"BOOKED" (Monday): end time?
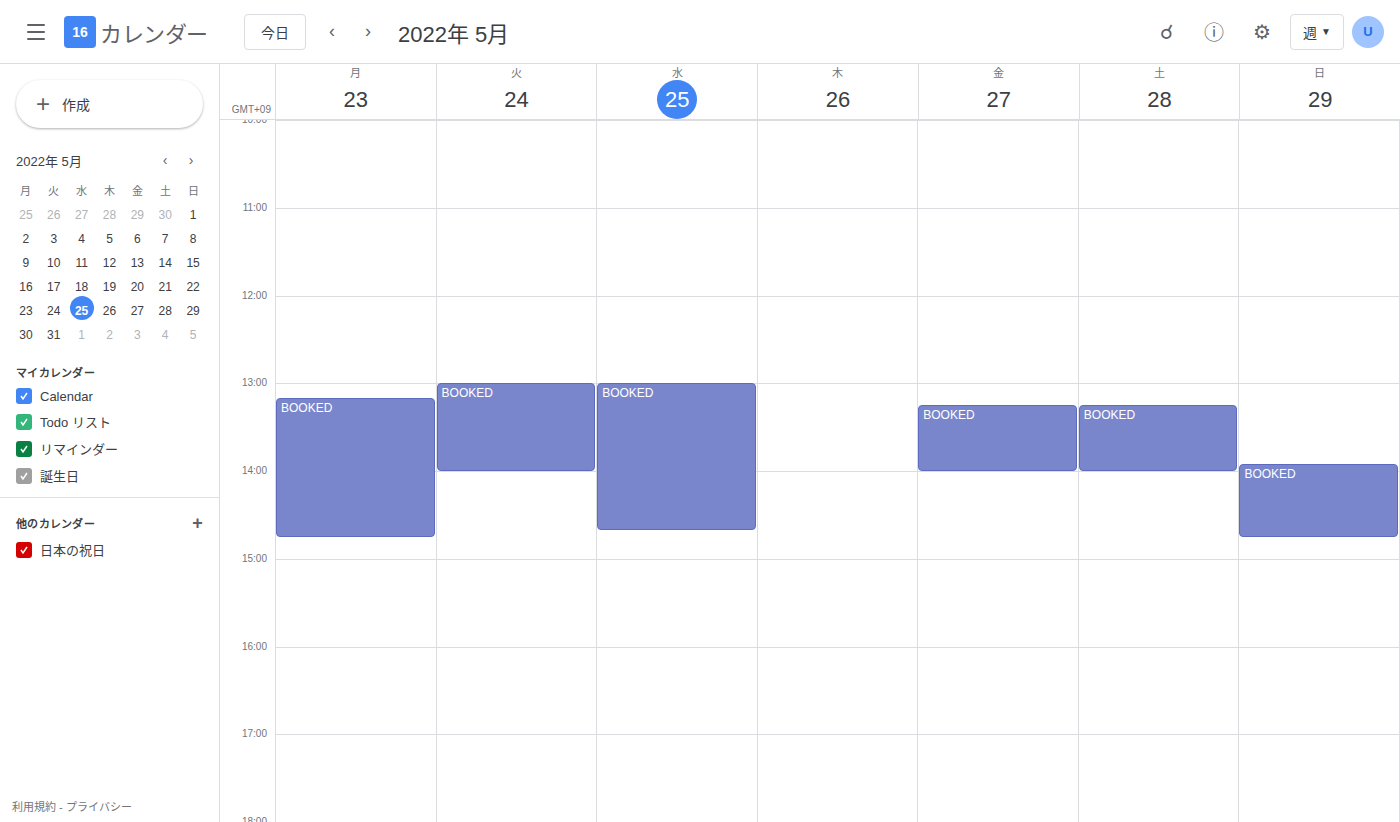
2:45 PM